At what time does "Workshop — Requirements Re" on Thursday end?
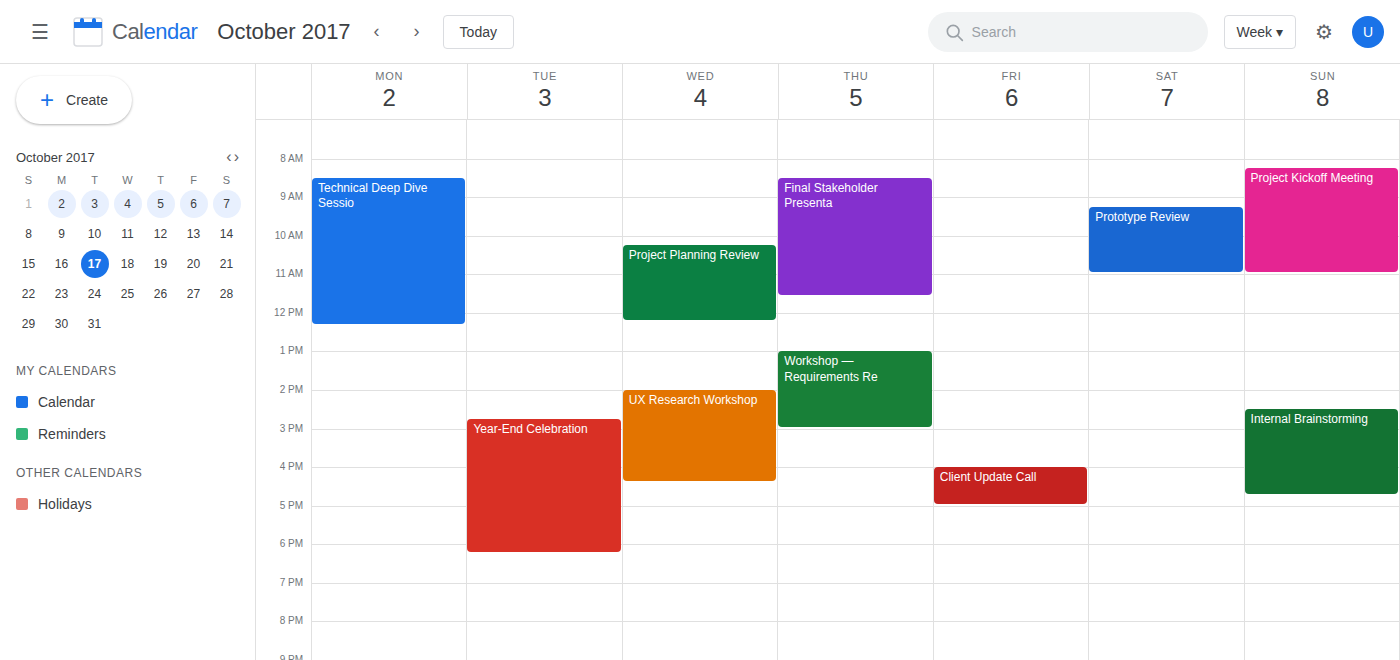
3:00 PM